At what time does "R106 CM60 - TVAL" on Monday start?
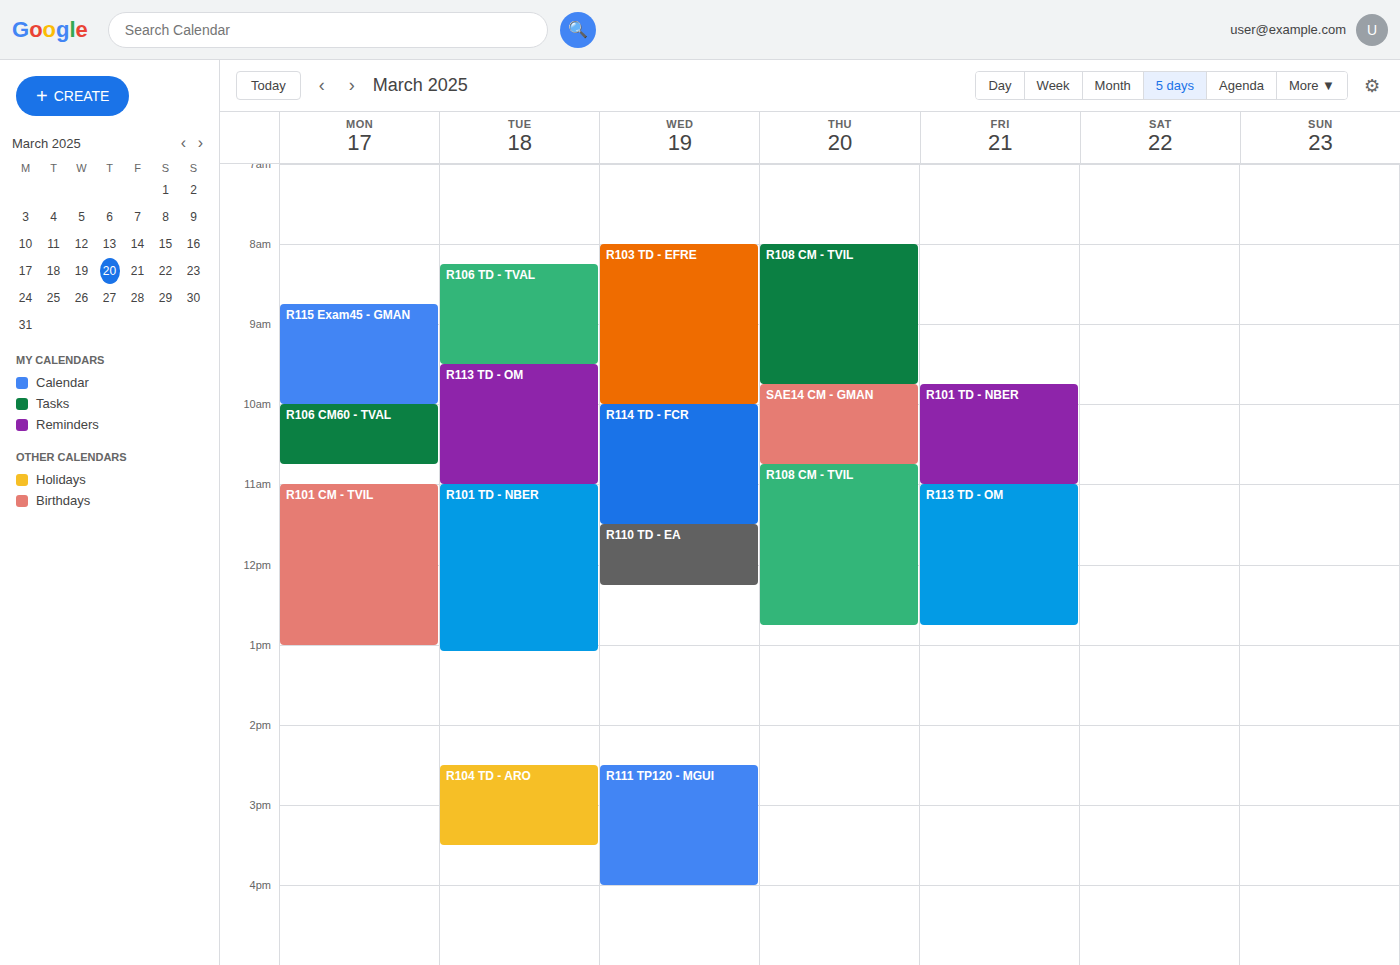
10:00 AM